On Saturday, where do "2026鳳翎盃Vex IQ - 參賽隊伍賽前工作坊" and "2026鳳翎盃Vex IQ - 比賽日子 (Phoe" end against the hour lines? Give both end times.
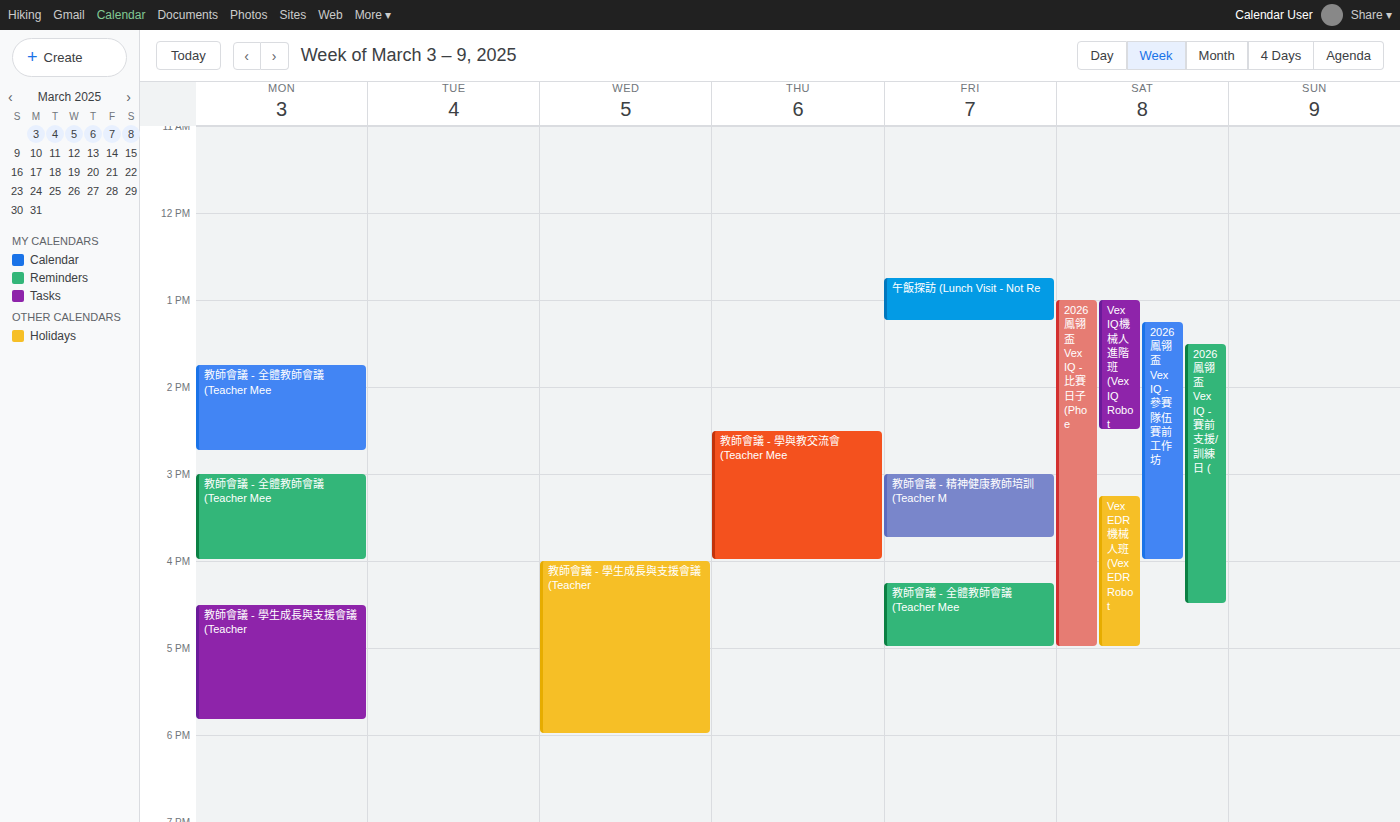
"2026鳳翎盃Vex IQ - 參賽隊伍賽前工作坊": 4:00 PM, exactly on the 4 PM line. "2026鳳翎盃Vex IQ - 比賽日子 (Phoe": 5:00 PM, exactly on the 5 PM line.